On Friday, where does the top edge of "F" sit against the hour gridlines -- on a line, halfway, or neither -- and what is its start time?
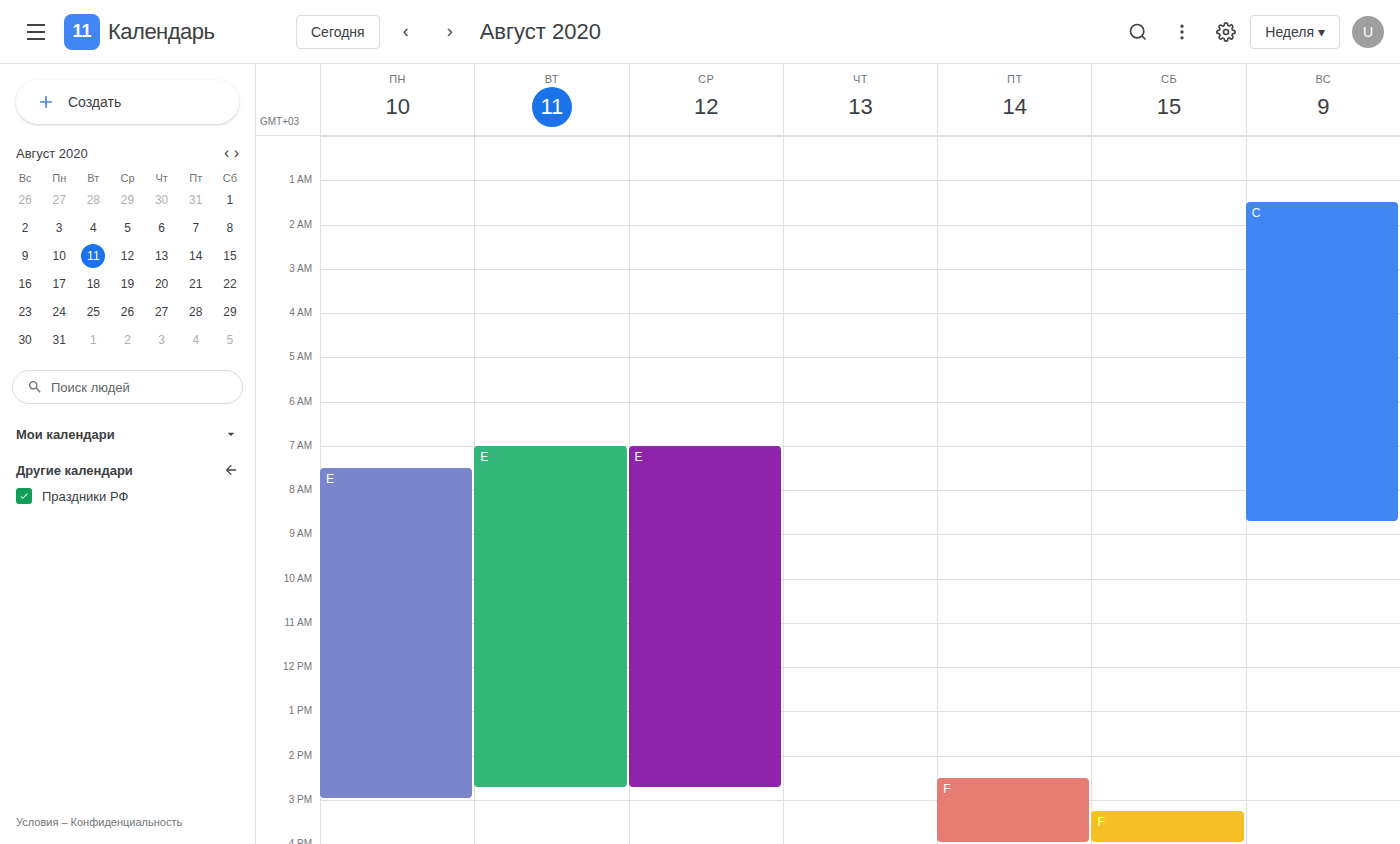
2:30 PM -- halfway between the 2 PM and 3 PM lines.